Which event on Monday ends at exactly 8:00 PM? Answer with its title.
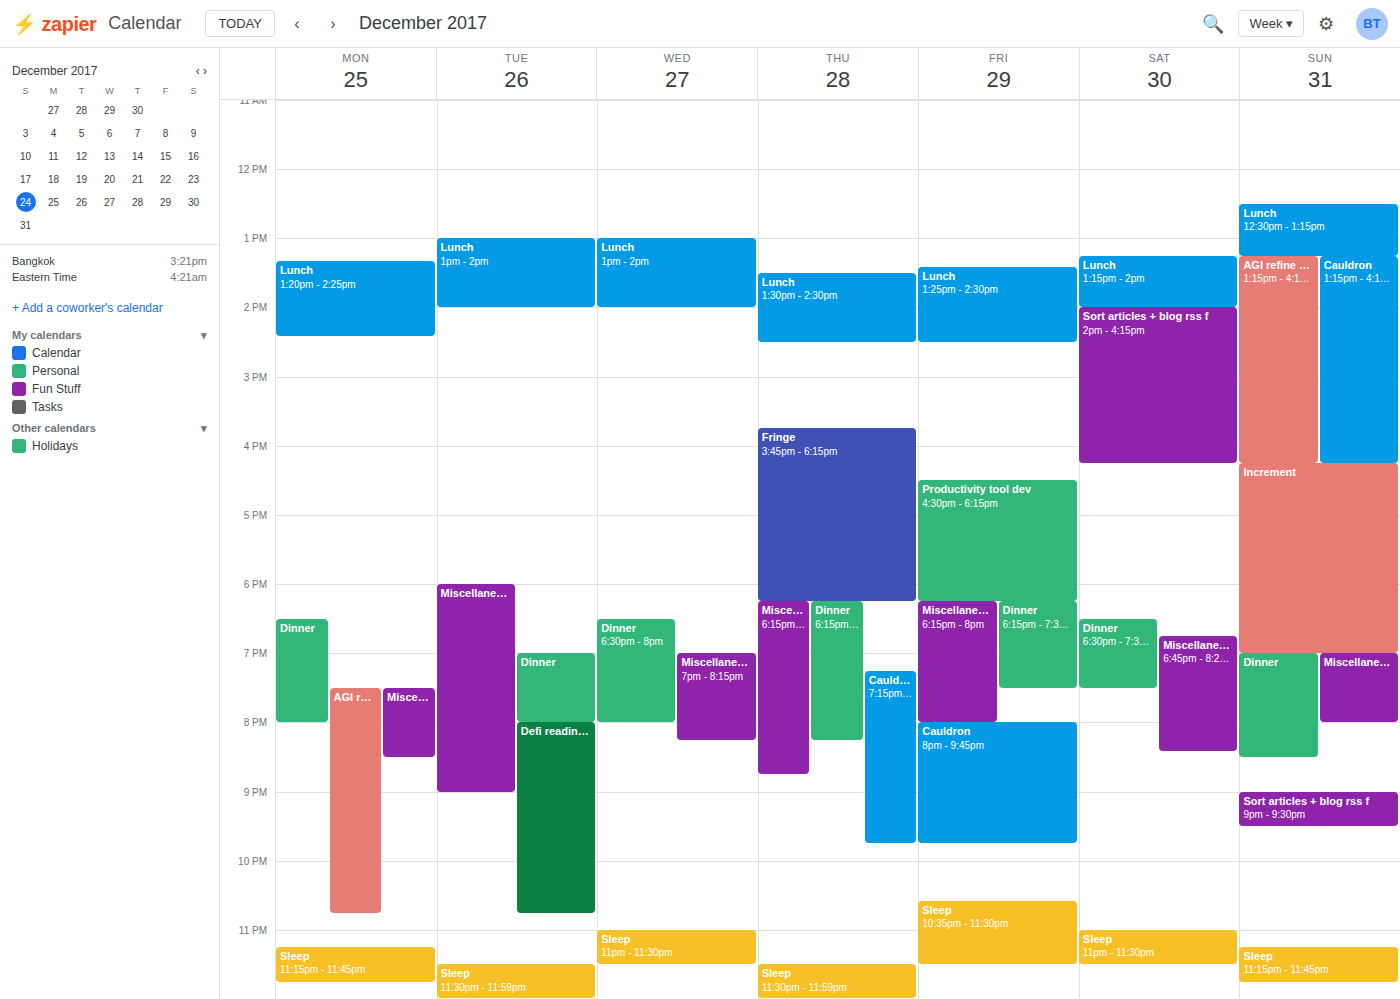
"Dinner"